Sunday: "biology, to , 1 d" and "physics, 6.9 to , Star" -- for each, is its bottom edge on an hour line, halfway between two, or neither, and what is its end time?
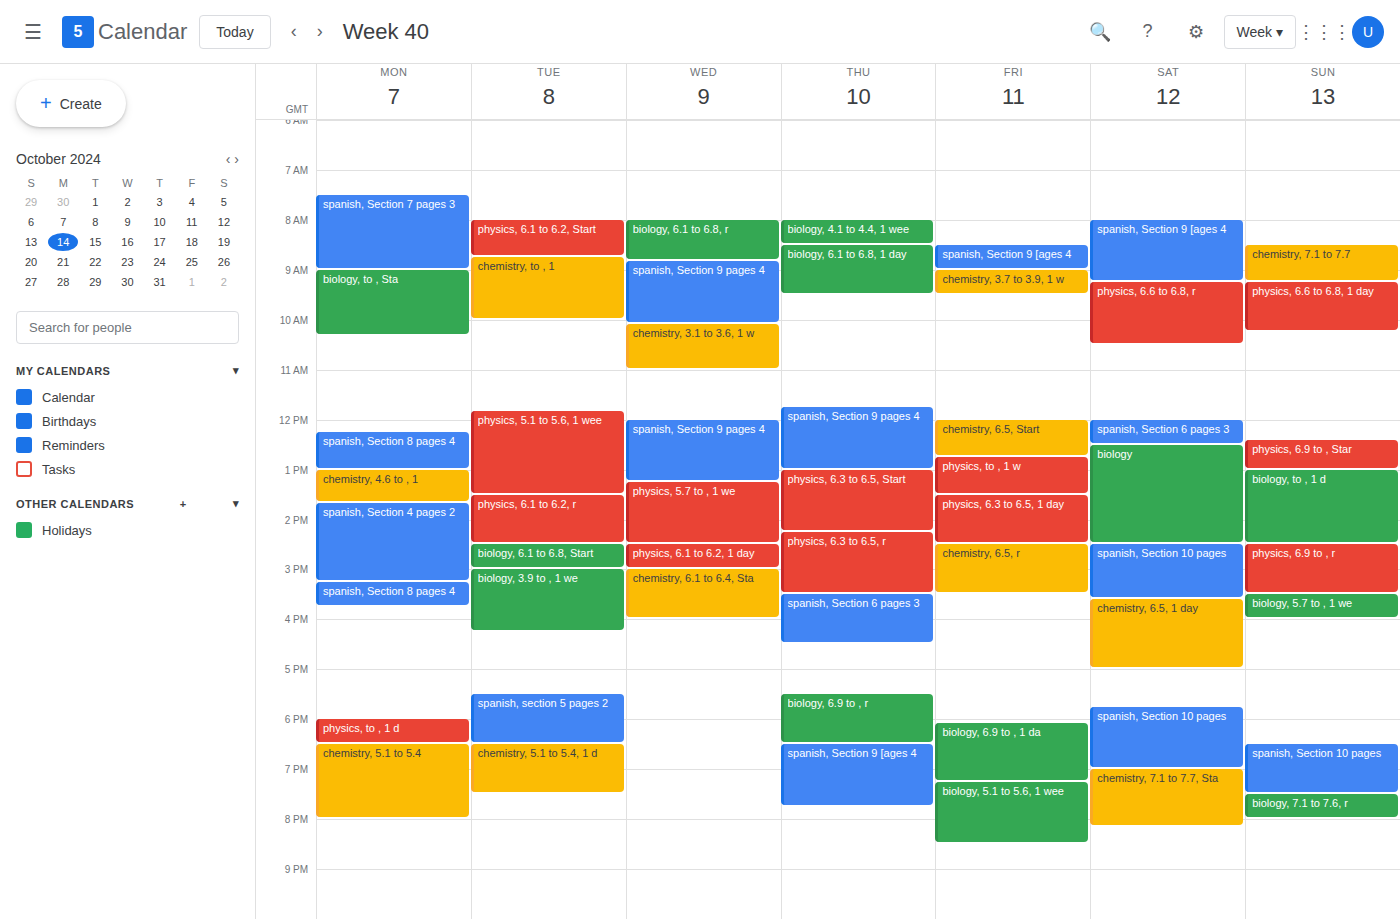
"biology, to , 1 d": 14:30, halfway between the 14:00 and 15:00 lines. "physics, 6.9 to , Star": 13:00, exactly on the 13:00 line.